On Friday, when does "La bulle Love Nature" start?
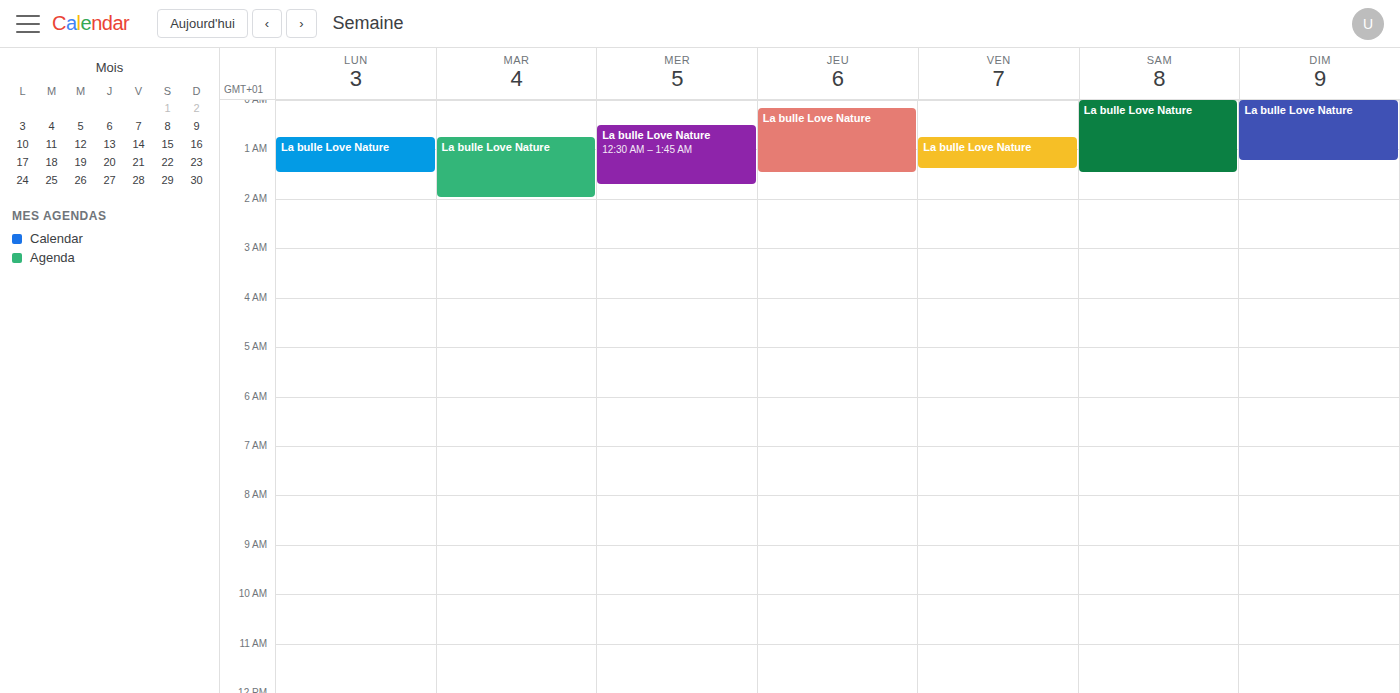
12:45 AM